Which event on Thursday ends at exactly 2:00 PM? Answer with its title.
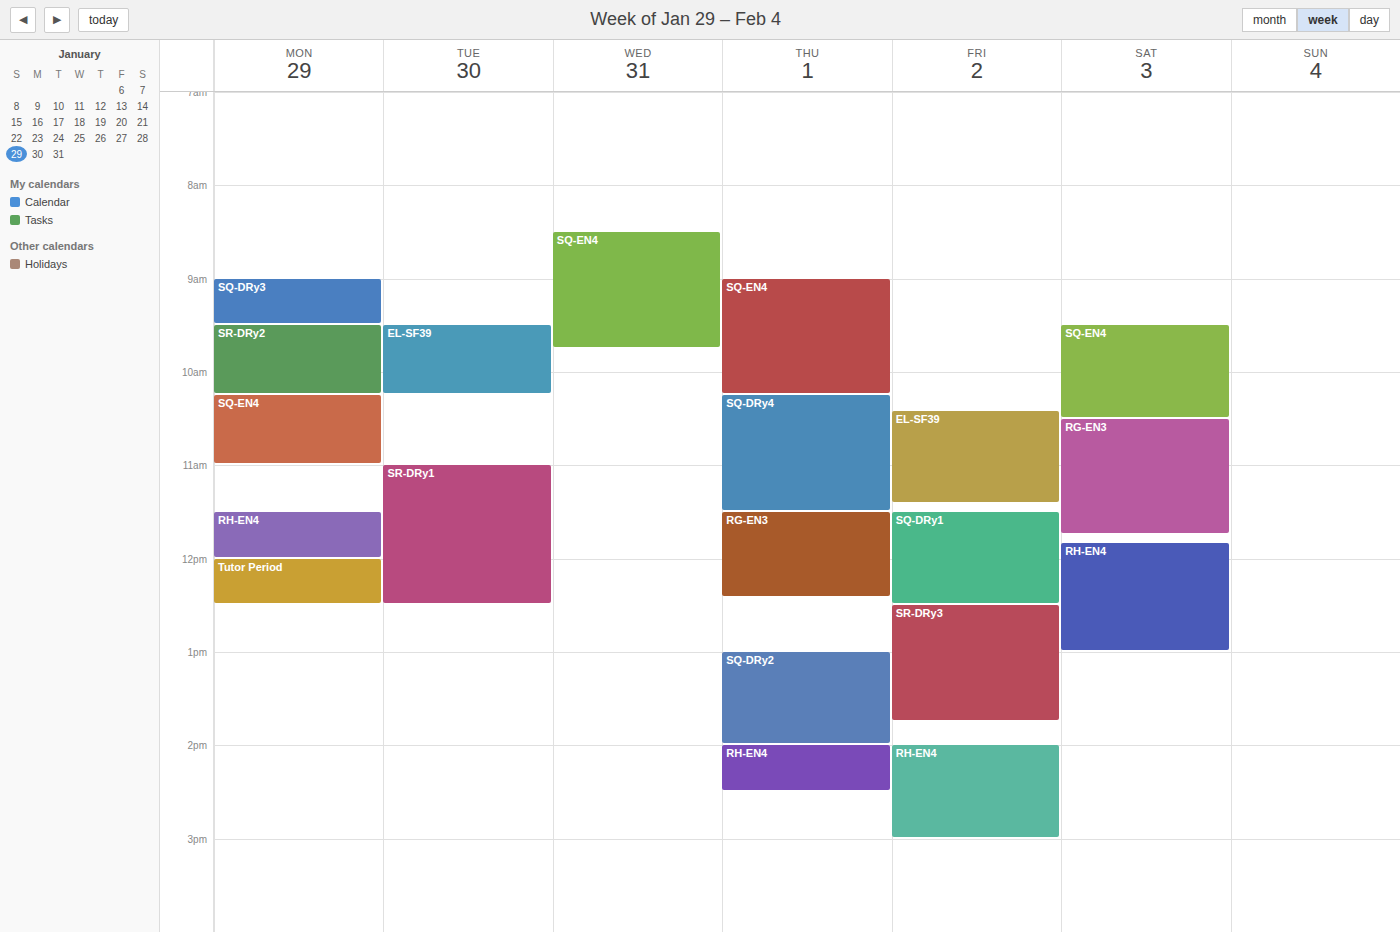
"SQ-DRy2"